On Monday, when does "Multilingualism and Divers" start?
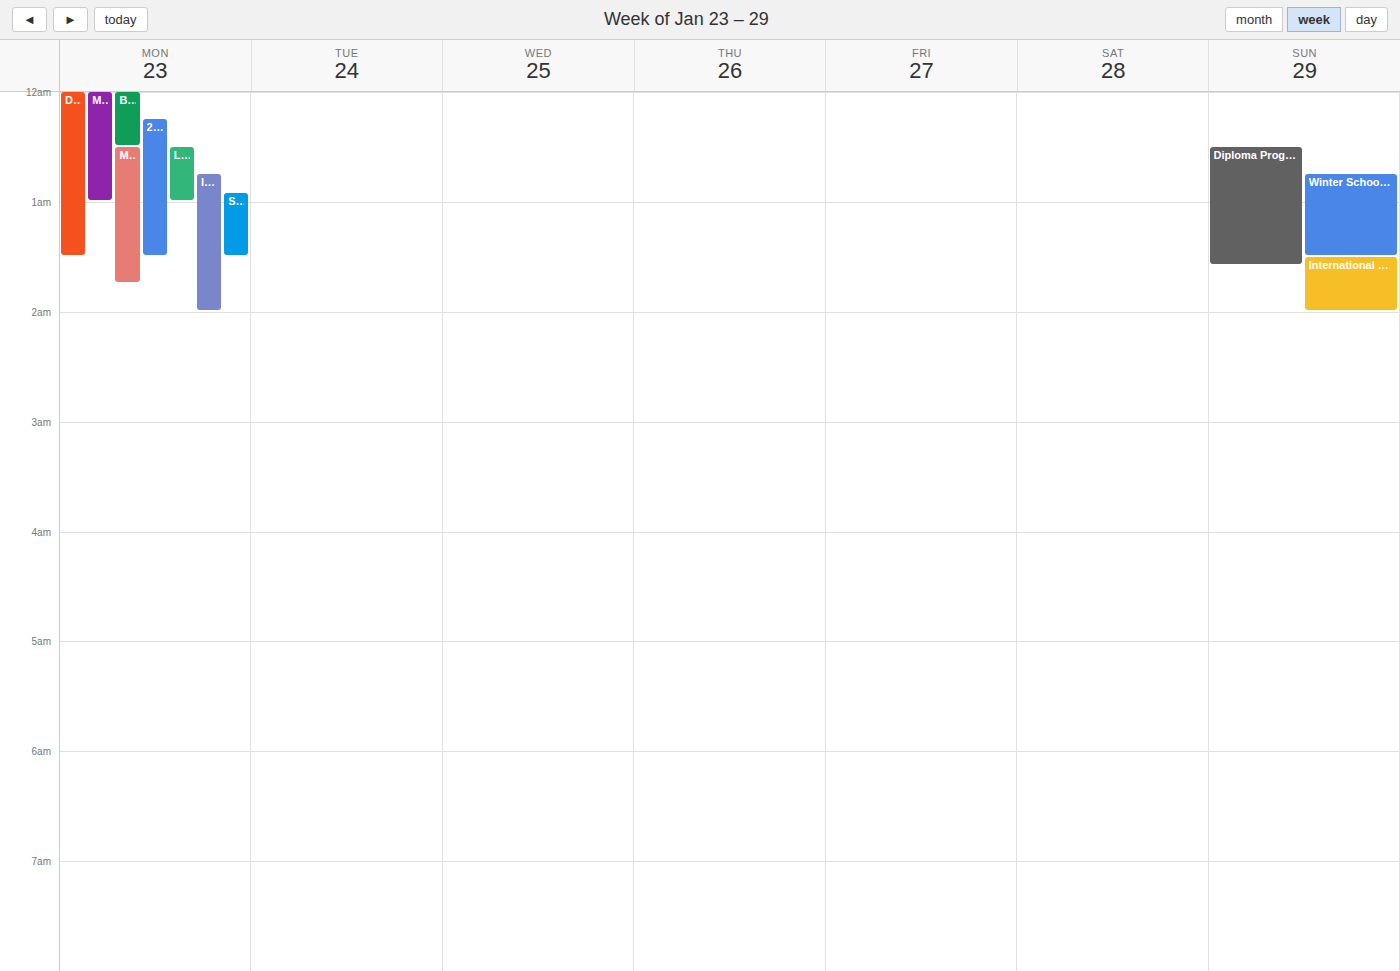
12:30 AM